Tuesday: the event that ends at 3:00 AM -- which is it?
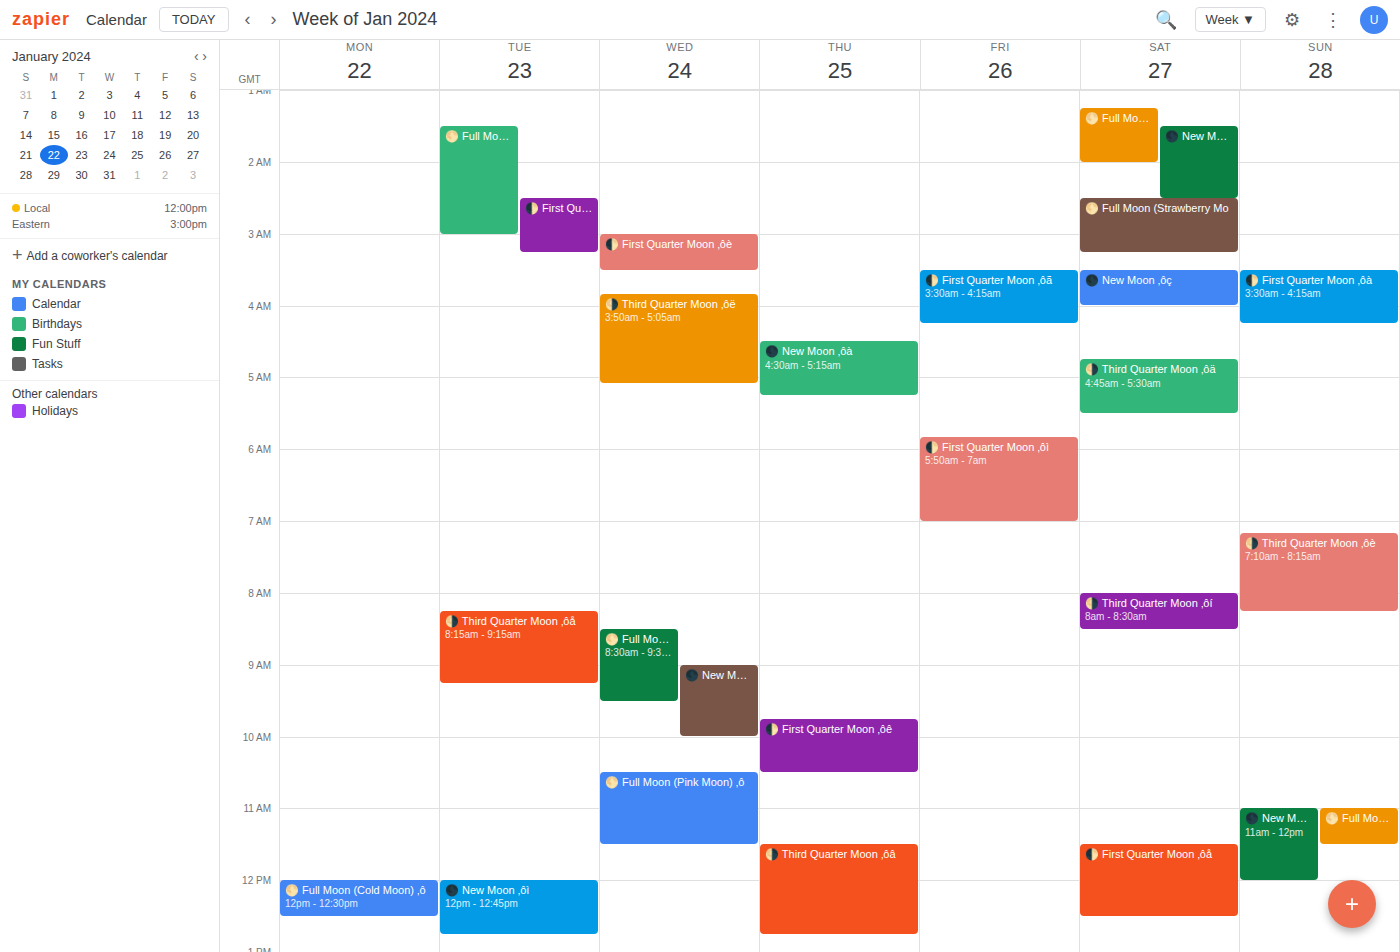
"🌕 Full Moon (Worm Moon) ‚ô"